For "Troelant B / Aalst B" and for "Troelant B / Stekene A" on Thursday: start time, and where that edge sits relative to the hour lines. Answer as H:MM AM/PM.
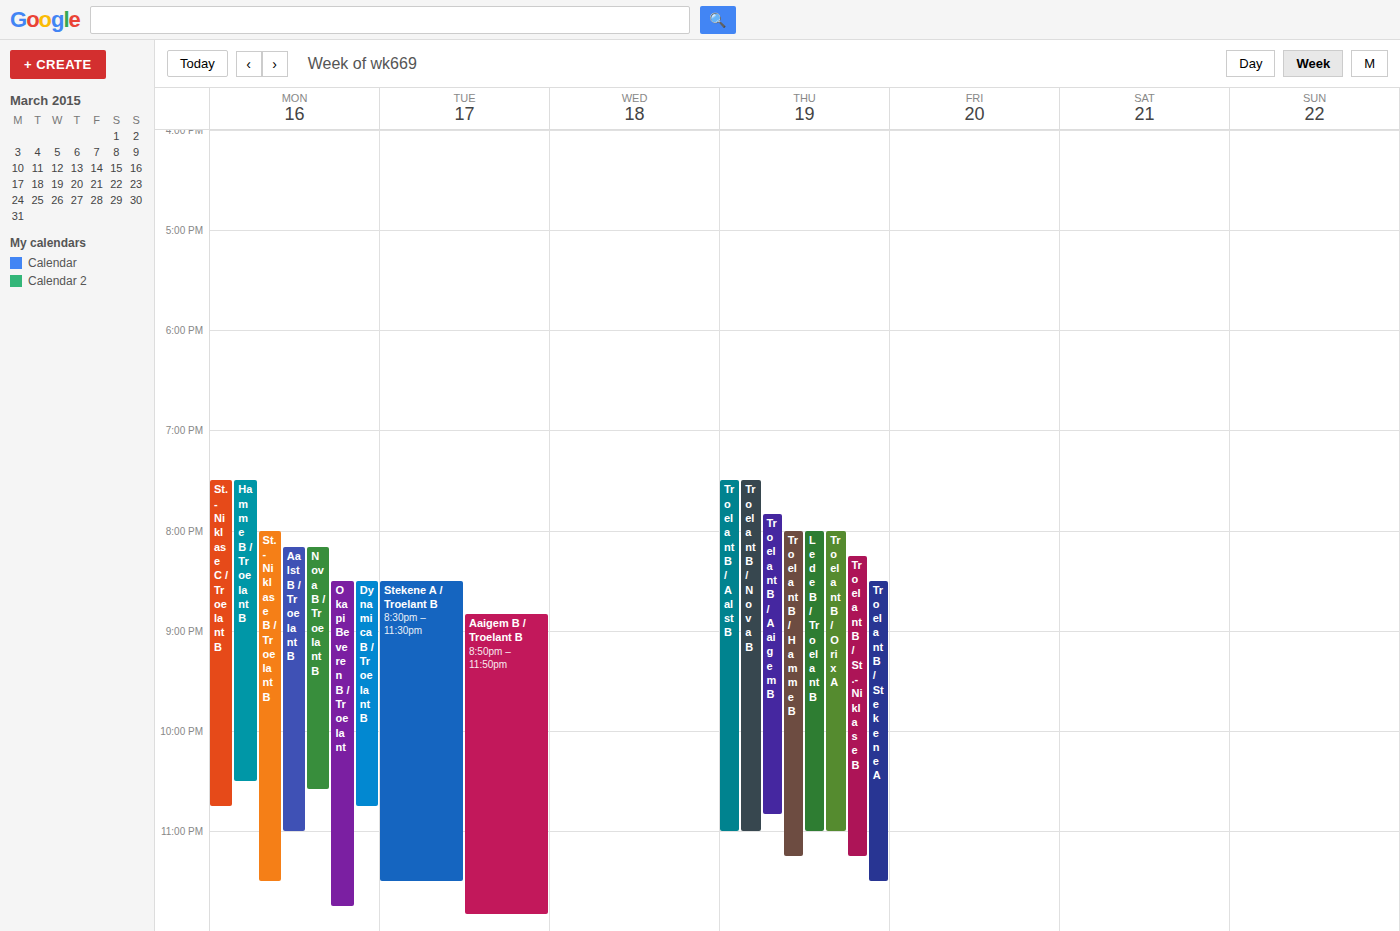
"Troelant B / Aalst B": 7:30 PM, halfway between the 7 PM and 8 PM lines. "Troelant B / Stekene A": 8:30 PM, halfway between the 8 PM and 9 PM lines.